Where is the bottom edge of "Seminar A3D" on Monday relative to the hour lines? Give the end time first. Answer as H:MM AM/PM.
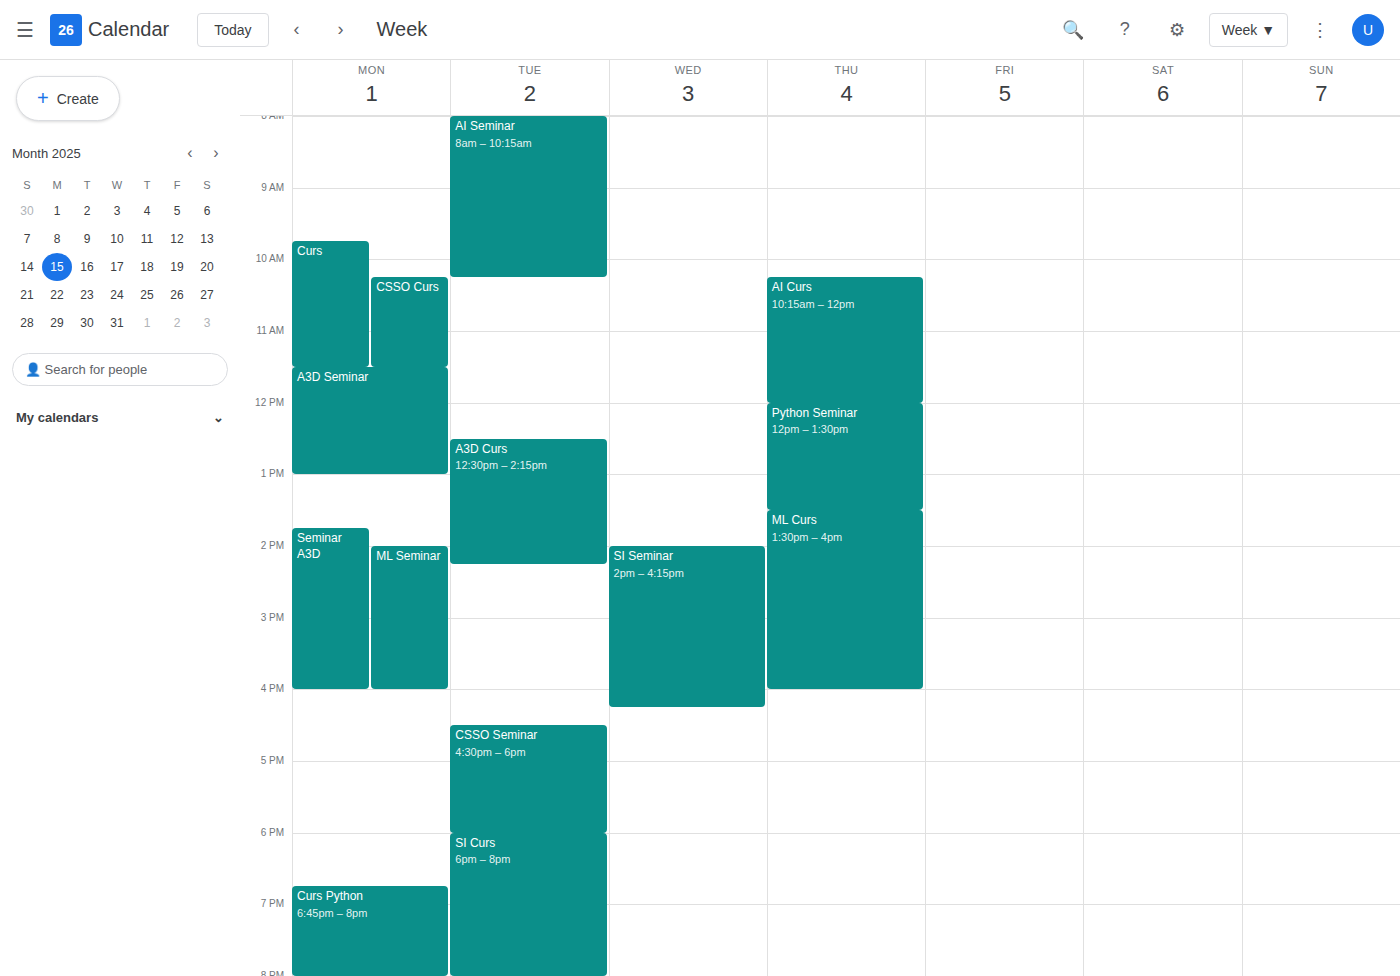
4:00 PM -- exactly on the 4 PM line.